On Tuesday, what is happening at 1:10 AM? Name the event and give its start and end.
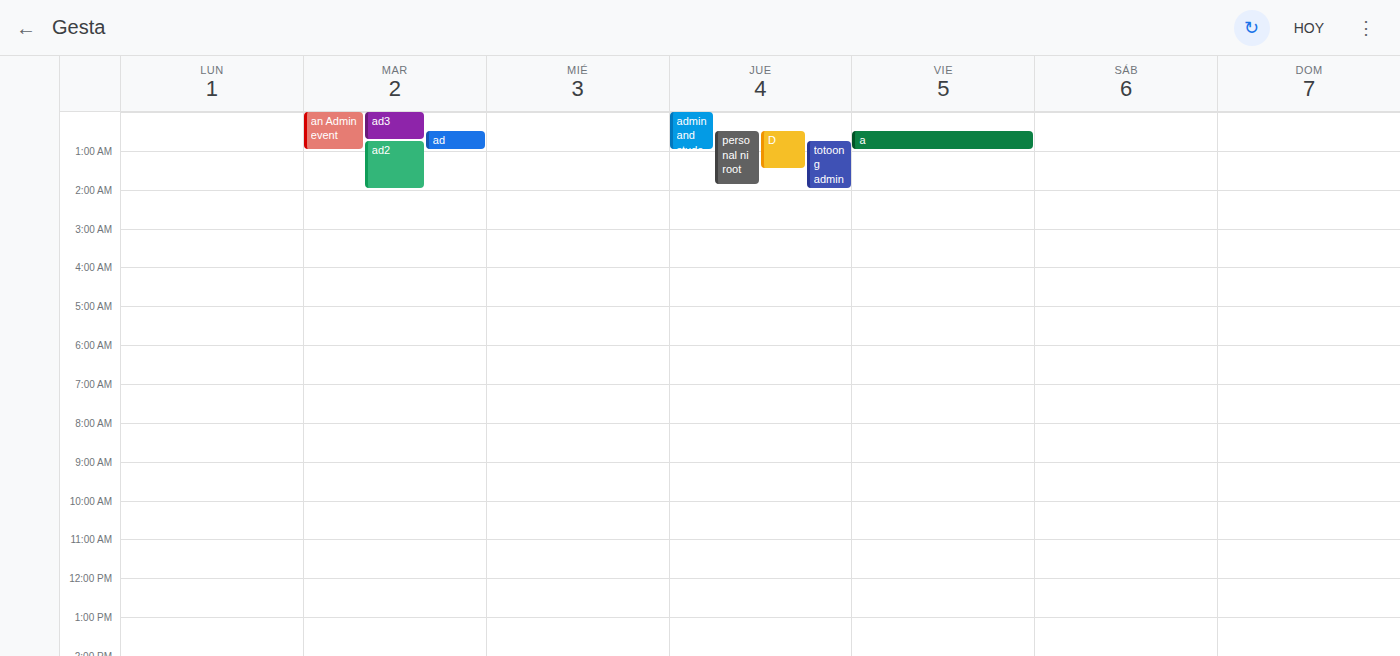
"ad2", 12:45 AM to 2:00 AM